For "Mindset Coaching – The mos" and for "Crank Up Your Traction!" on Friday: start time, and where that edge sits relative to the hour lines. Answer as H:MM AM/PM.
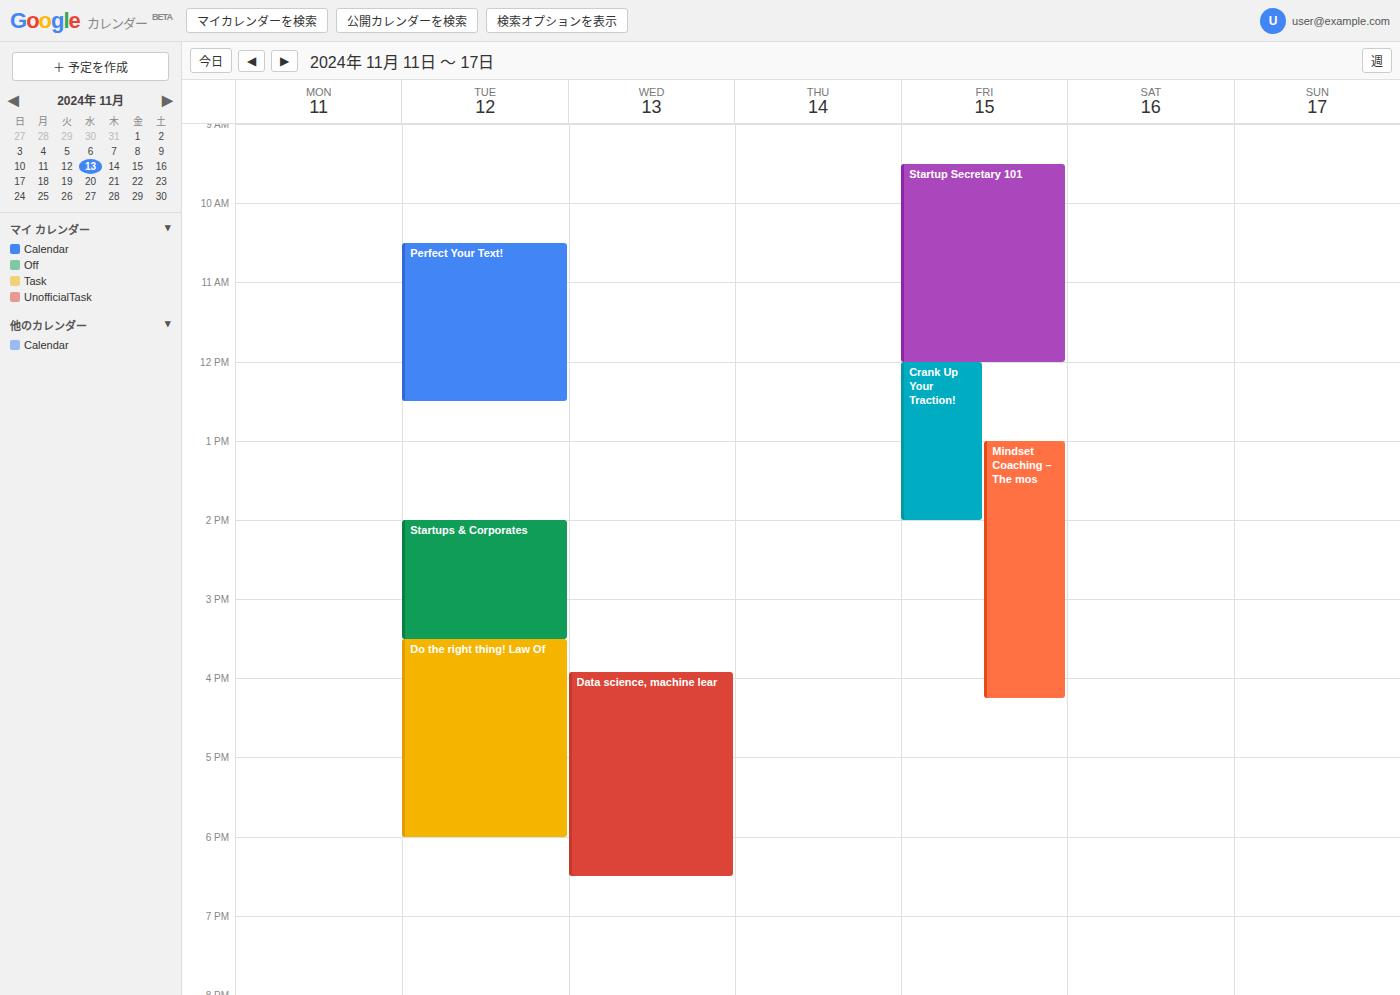
"Mindset Coaching – The mos": 1:00 PM, exactly on the 1 PM line. "Crank Up Your Traction!": 12:00 PM, exactly on the 12 PM line.